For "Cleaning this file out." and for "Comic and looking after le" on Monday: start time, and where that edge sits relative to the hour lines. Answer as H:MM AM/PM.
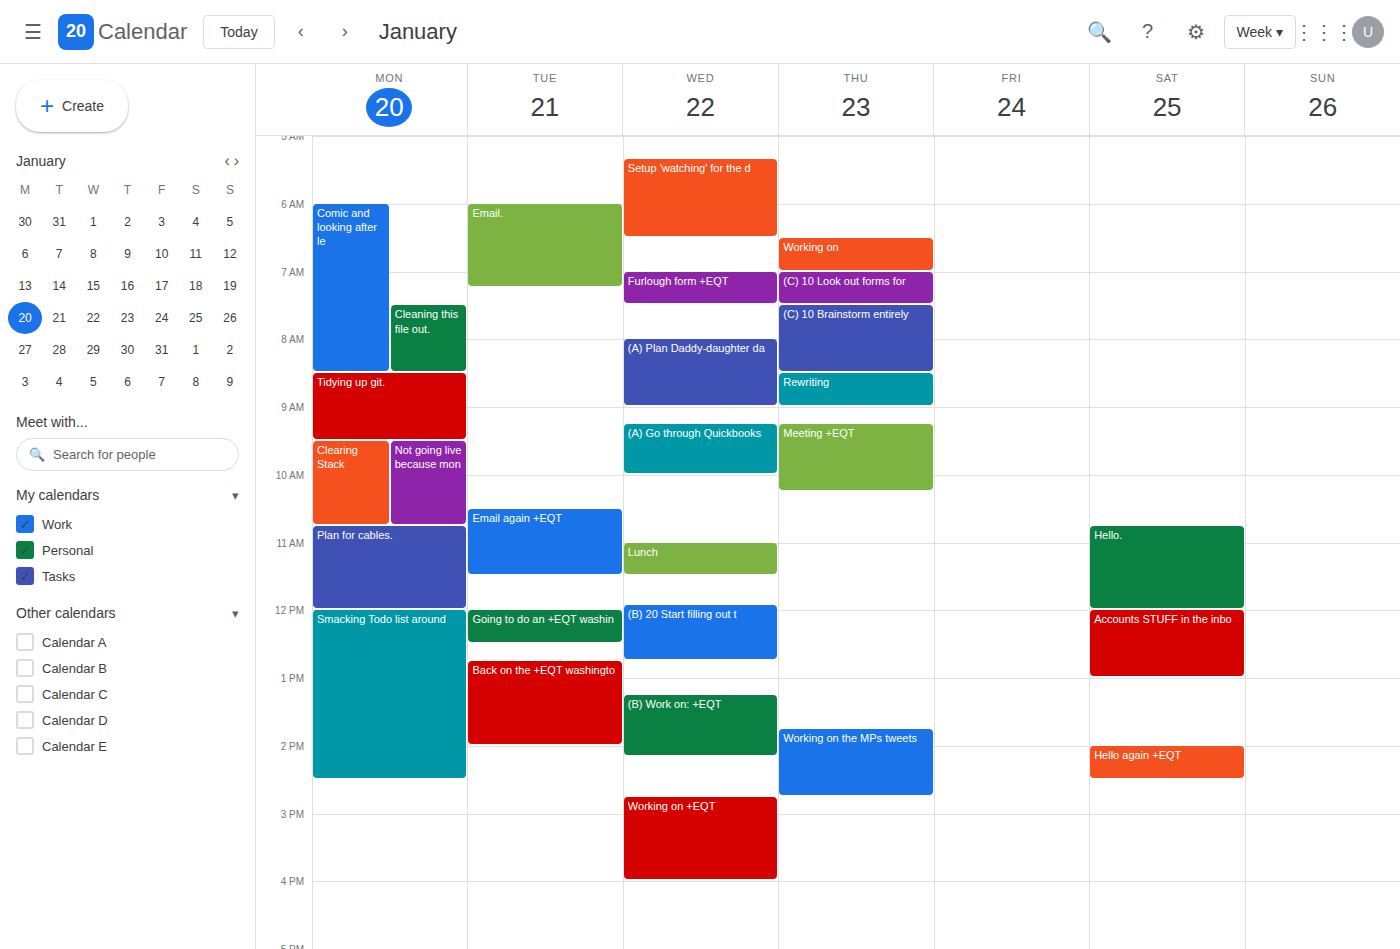
"Cleaning this file out.": 7:30 AM, halfway between the 7 AM and 8 AM lines. "Comic and looking after le": 6:00 AM, exactly on the 6 AM line.